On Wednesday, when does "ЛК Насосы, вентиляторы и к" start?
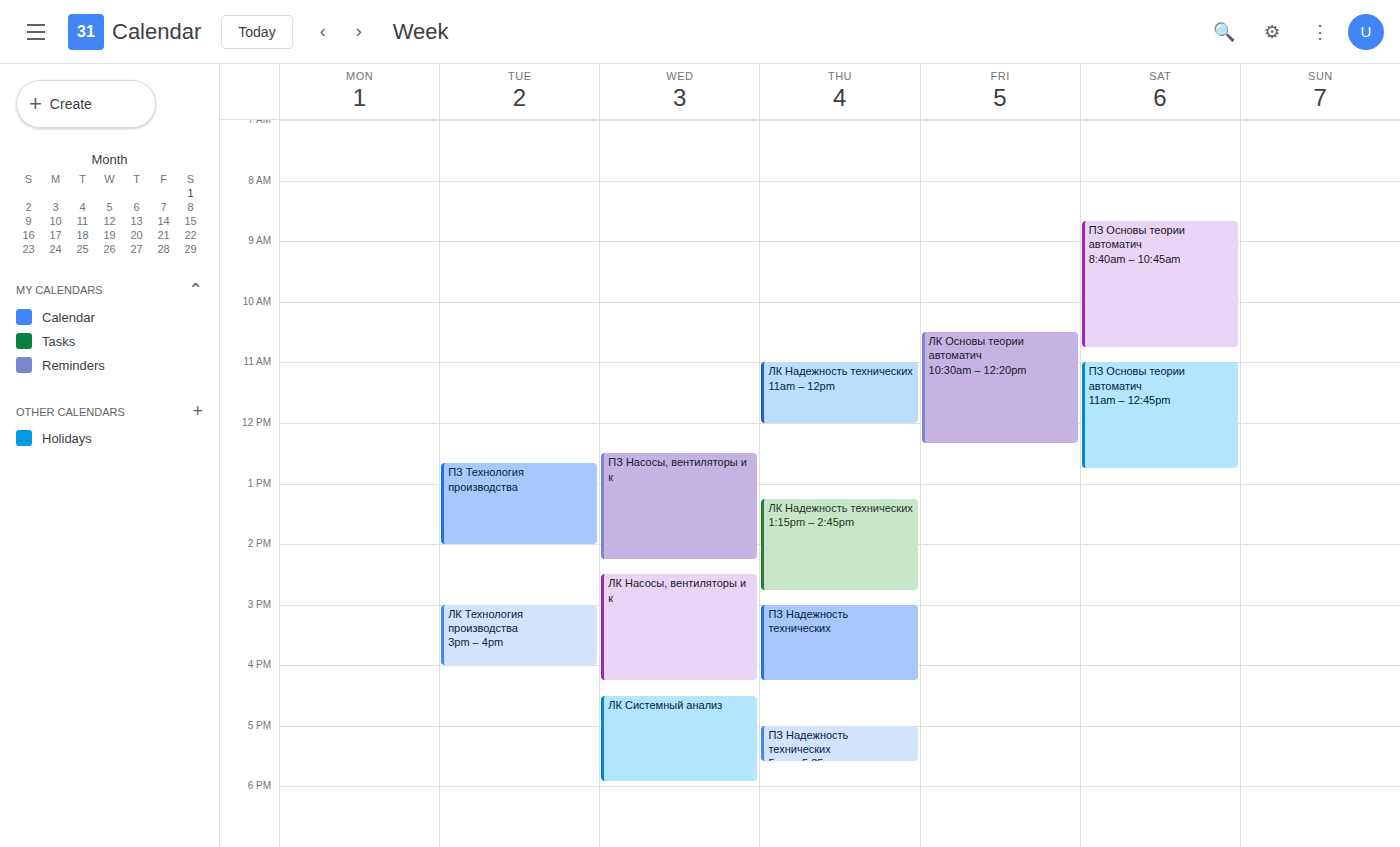
2:30 PM